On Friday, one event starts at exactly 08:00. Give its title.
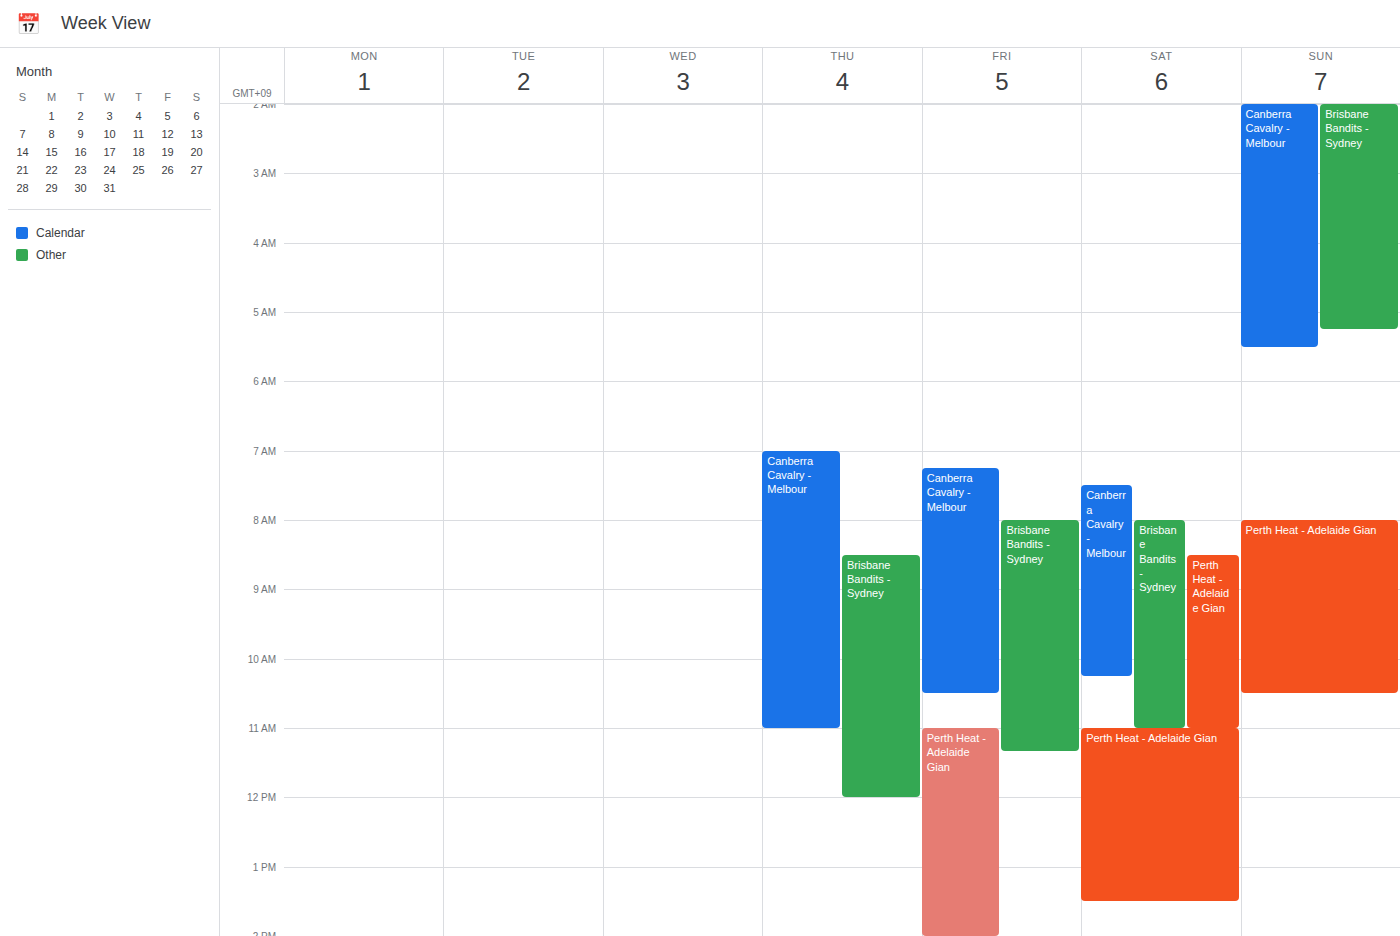
"Brisbane Bandits - Sydney"